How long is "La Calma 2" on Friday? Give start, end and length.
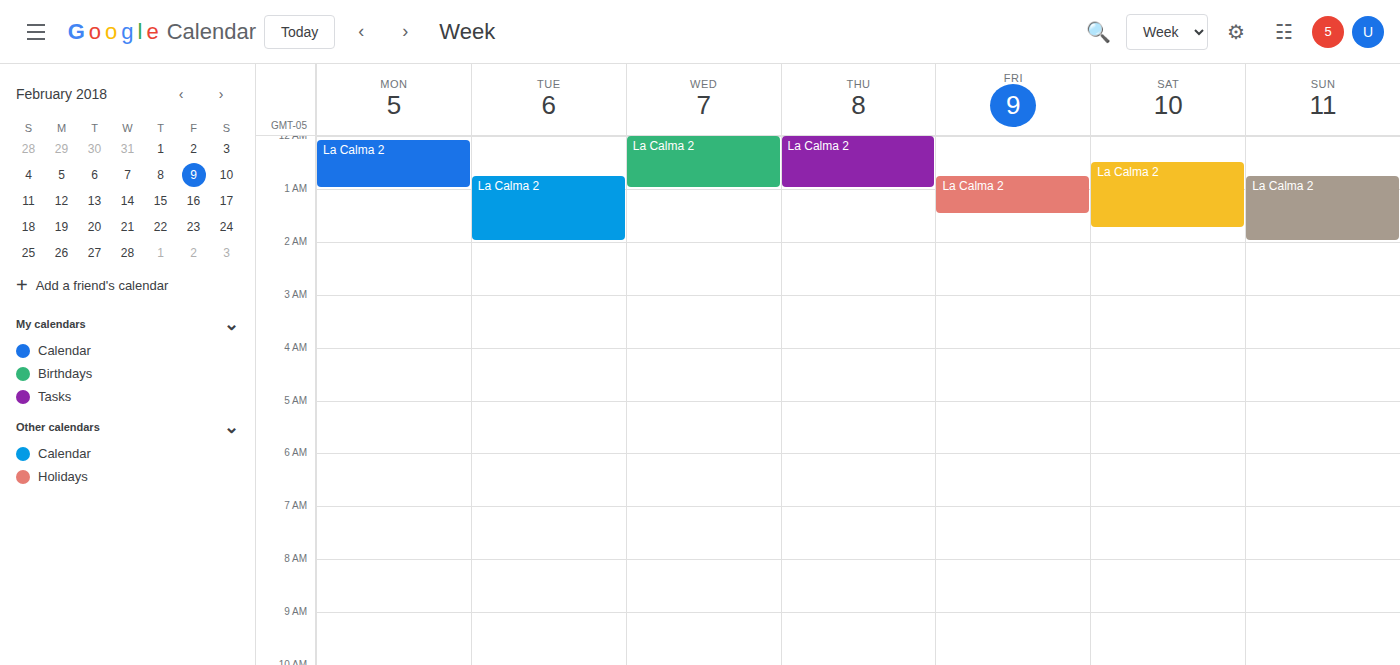
12:45 AM to 1:30 AM, 45 minutes